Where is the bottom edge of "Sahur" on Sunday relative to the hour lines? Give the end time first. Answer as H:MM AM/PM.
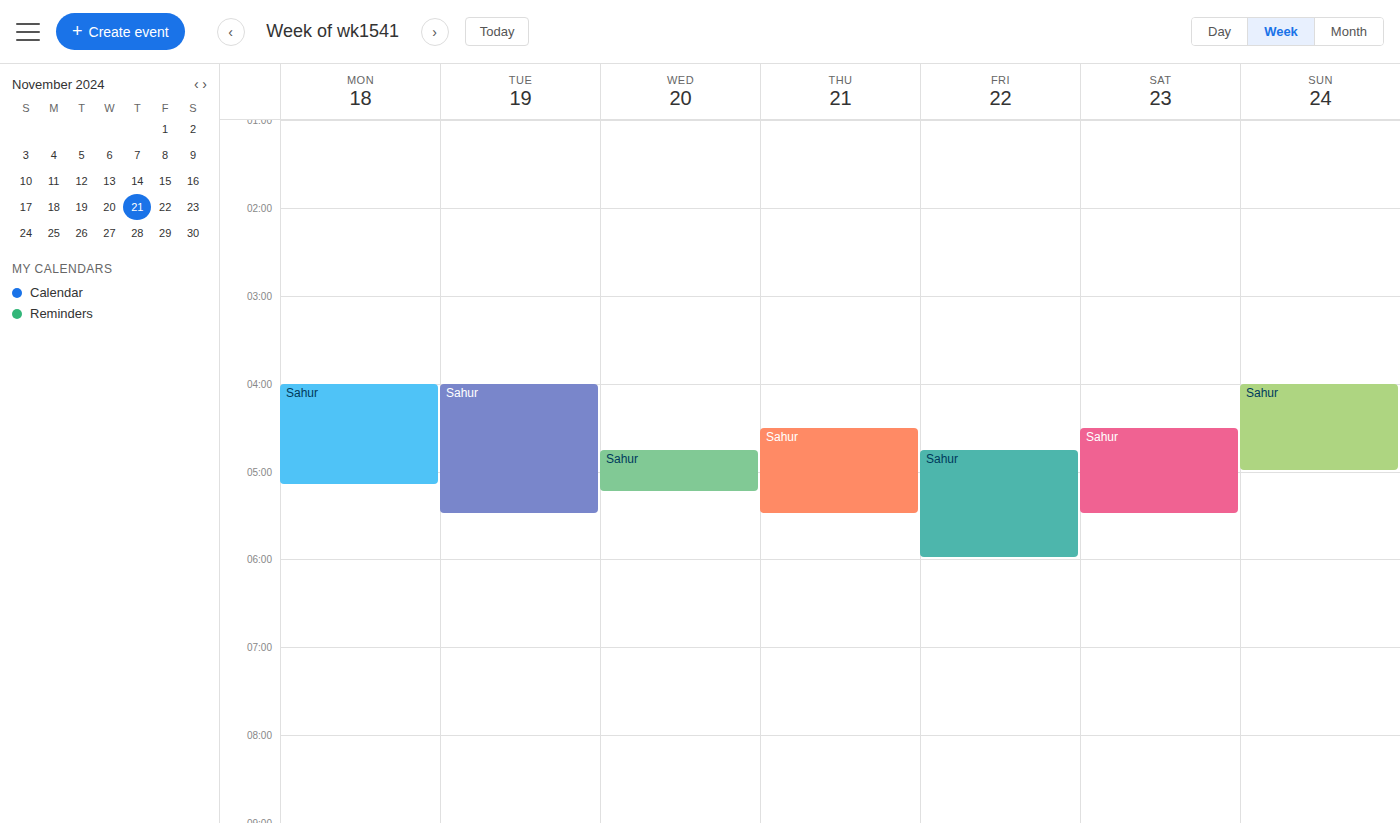
5:00 AM -- exactly on the 5 AM line.